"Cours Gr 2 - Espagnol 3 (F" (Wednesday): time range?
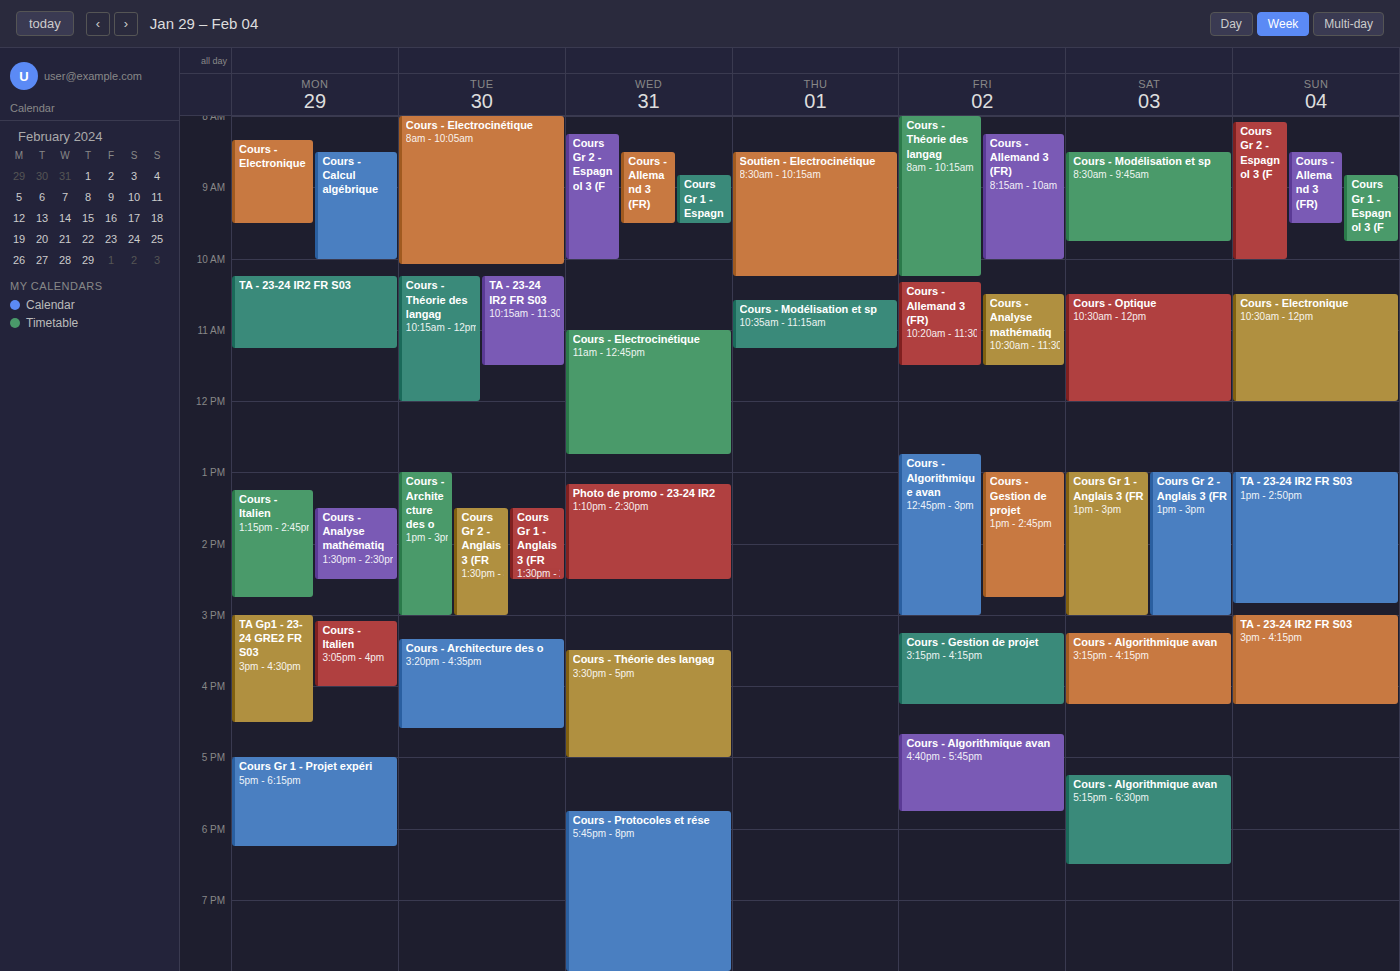
8:15 AM to 10:00 AM